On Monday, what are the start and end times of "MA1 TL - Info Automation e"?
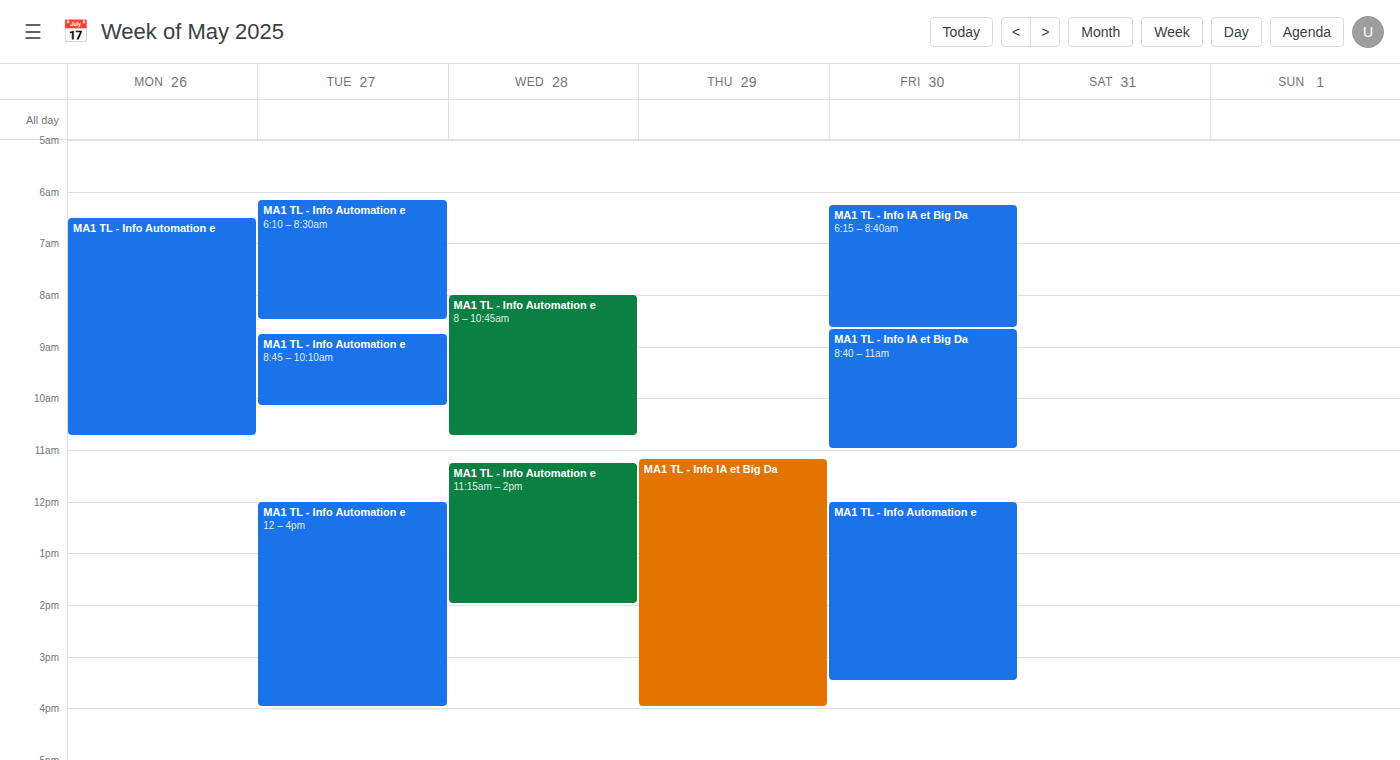
6:30 AM to 10:45 AM